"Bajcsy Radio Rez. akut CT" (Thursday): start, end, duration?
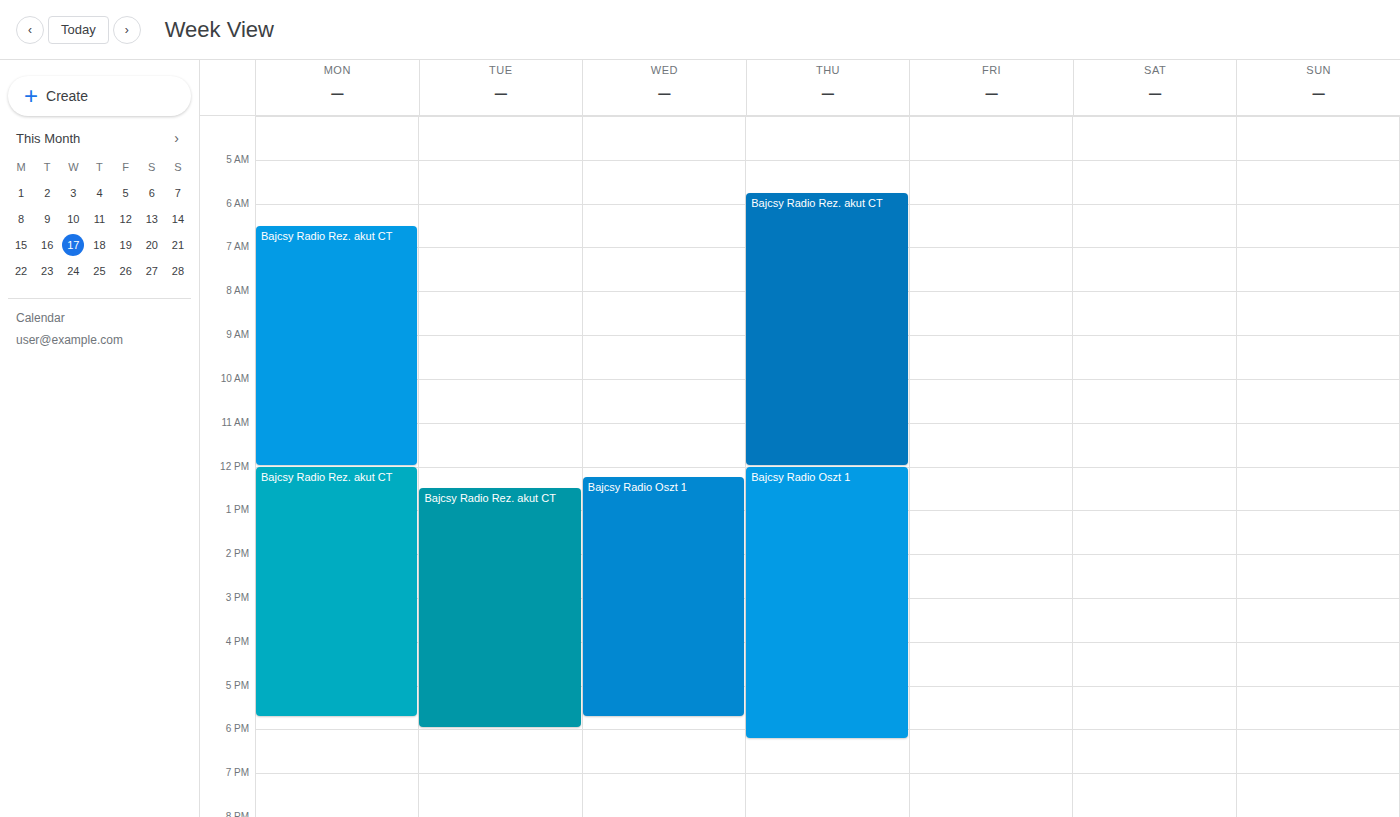
5:45 AM to 12:00 PM, 6 hours 15 minutes